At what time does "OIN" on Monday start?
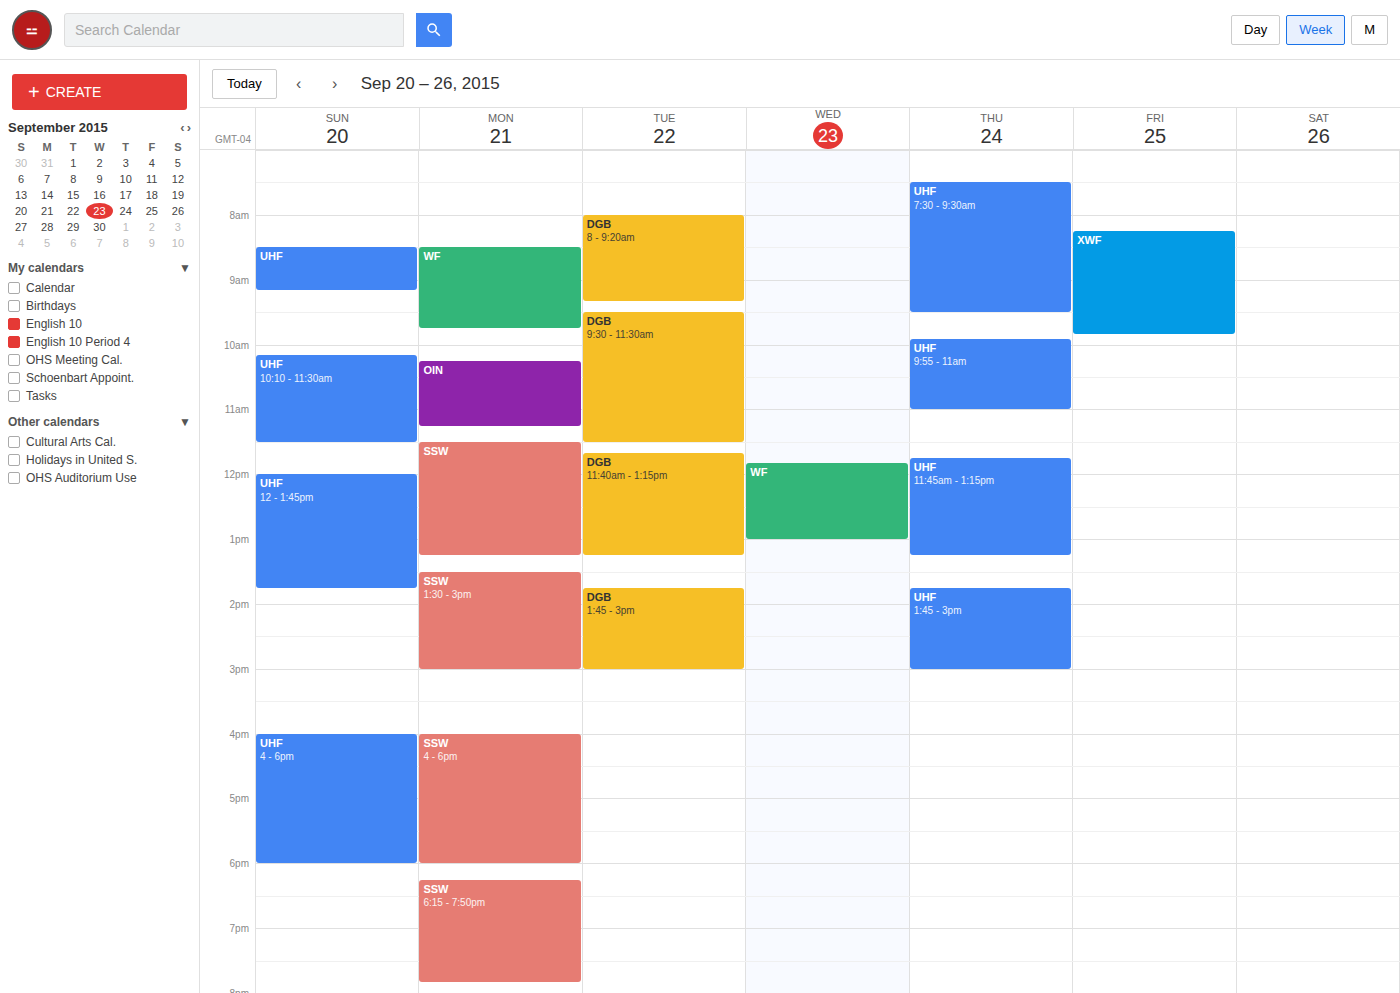
10:15 AM